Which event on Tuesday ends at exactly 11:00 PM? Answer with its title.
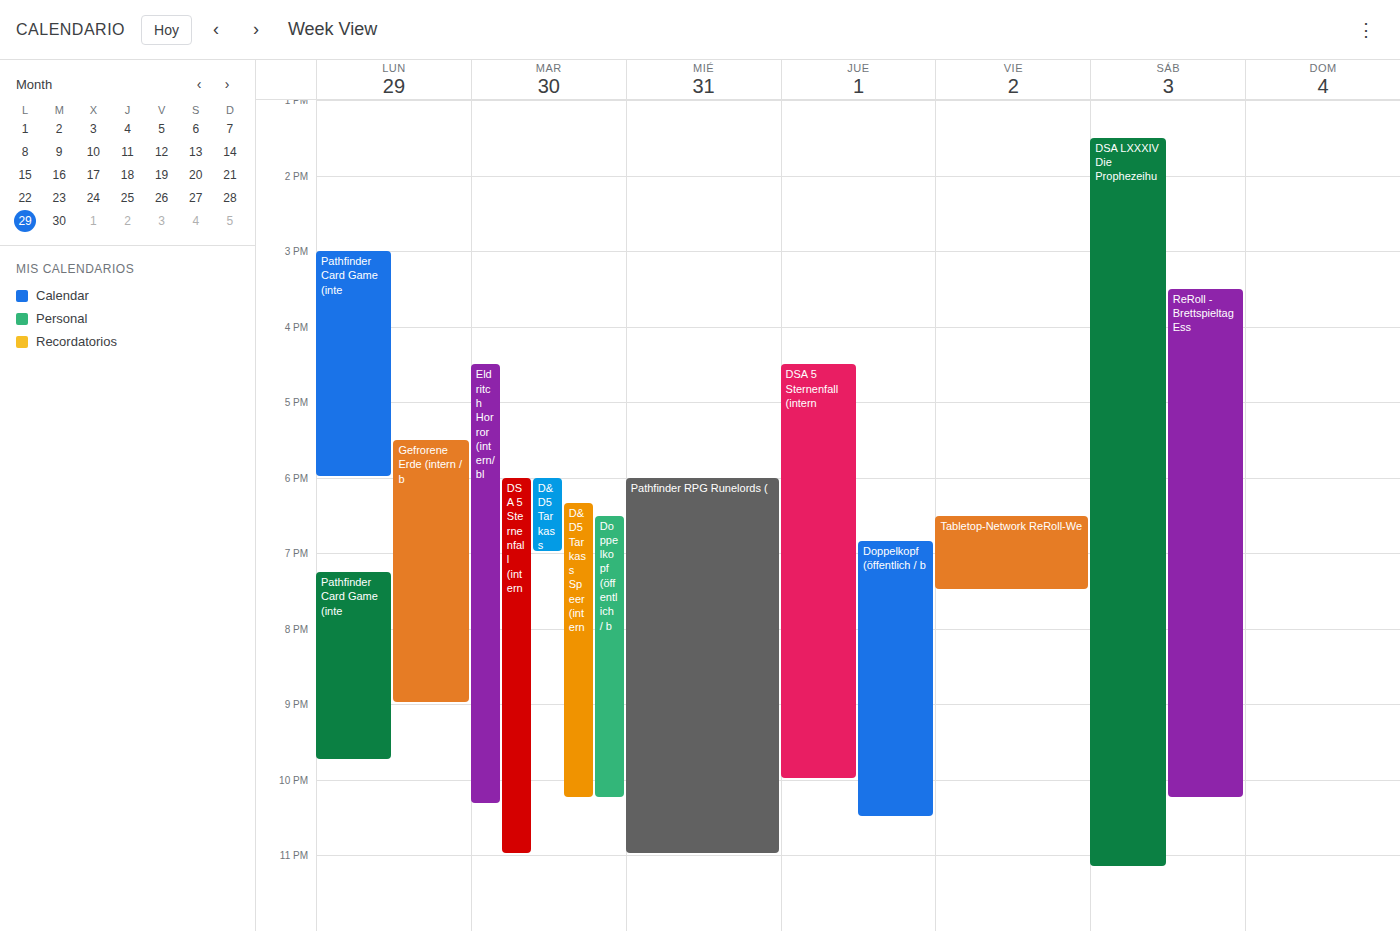
"DSA 5 Sternenfall (intern"